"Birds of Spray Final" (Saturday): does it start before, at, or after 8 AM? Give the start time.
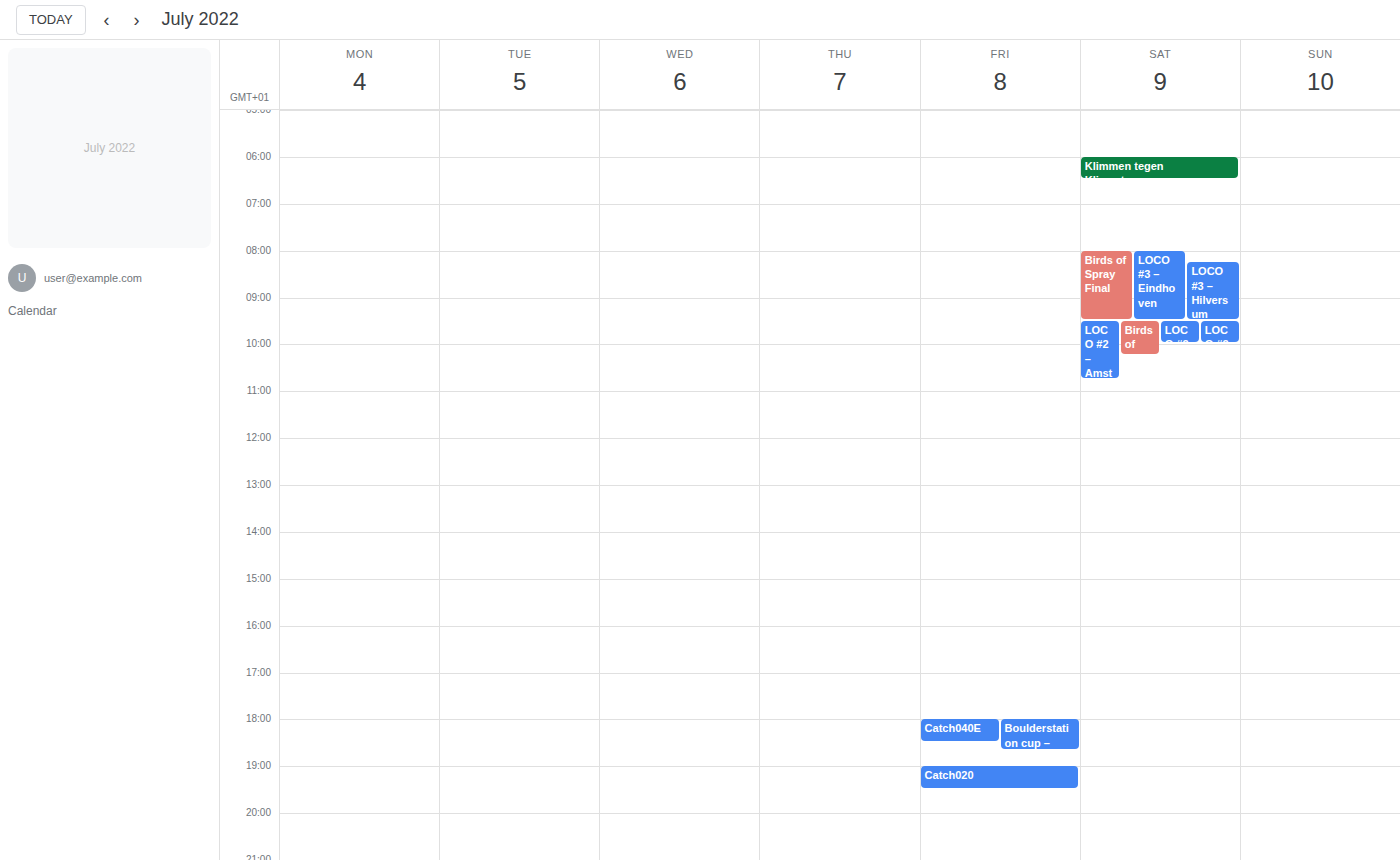
8:00 AM -- exactly at 8 AM, on the 8 AM line.